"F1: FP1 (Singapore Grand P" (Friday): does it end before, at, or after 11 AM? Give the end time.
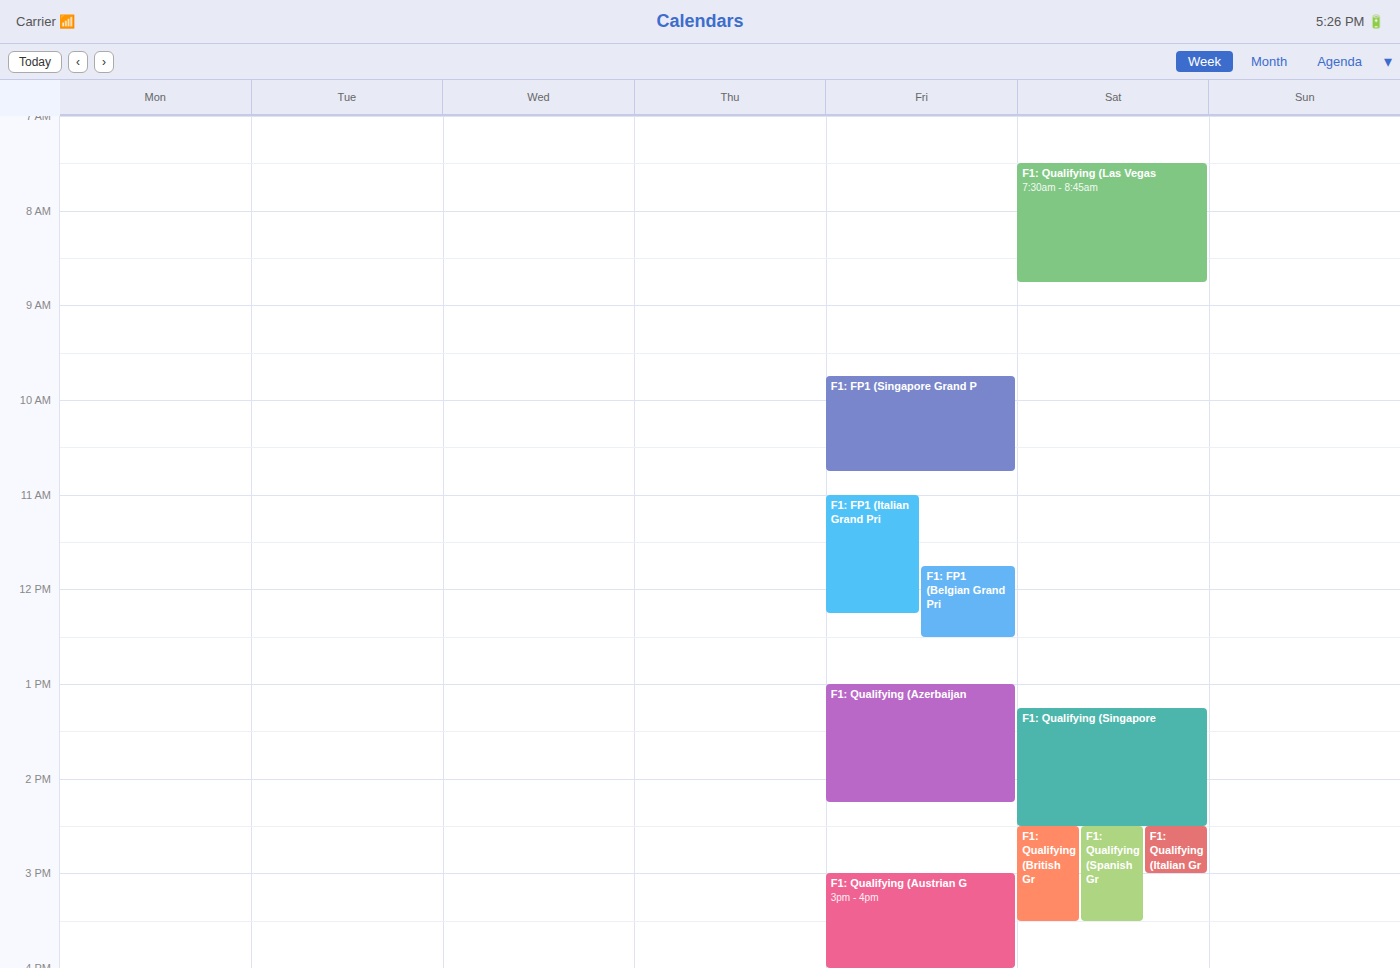
10:45 AM -- before 11 AM, 15 minutes above the 11 AM line.